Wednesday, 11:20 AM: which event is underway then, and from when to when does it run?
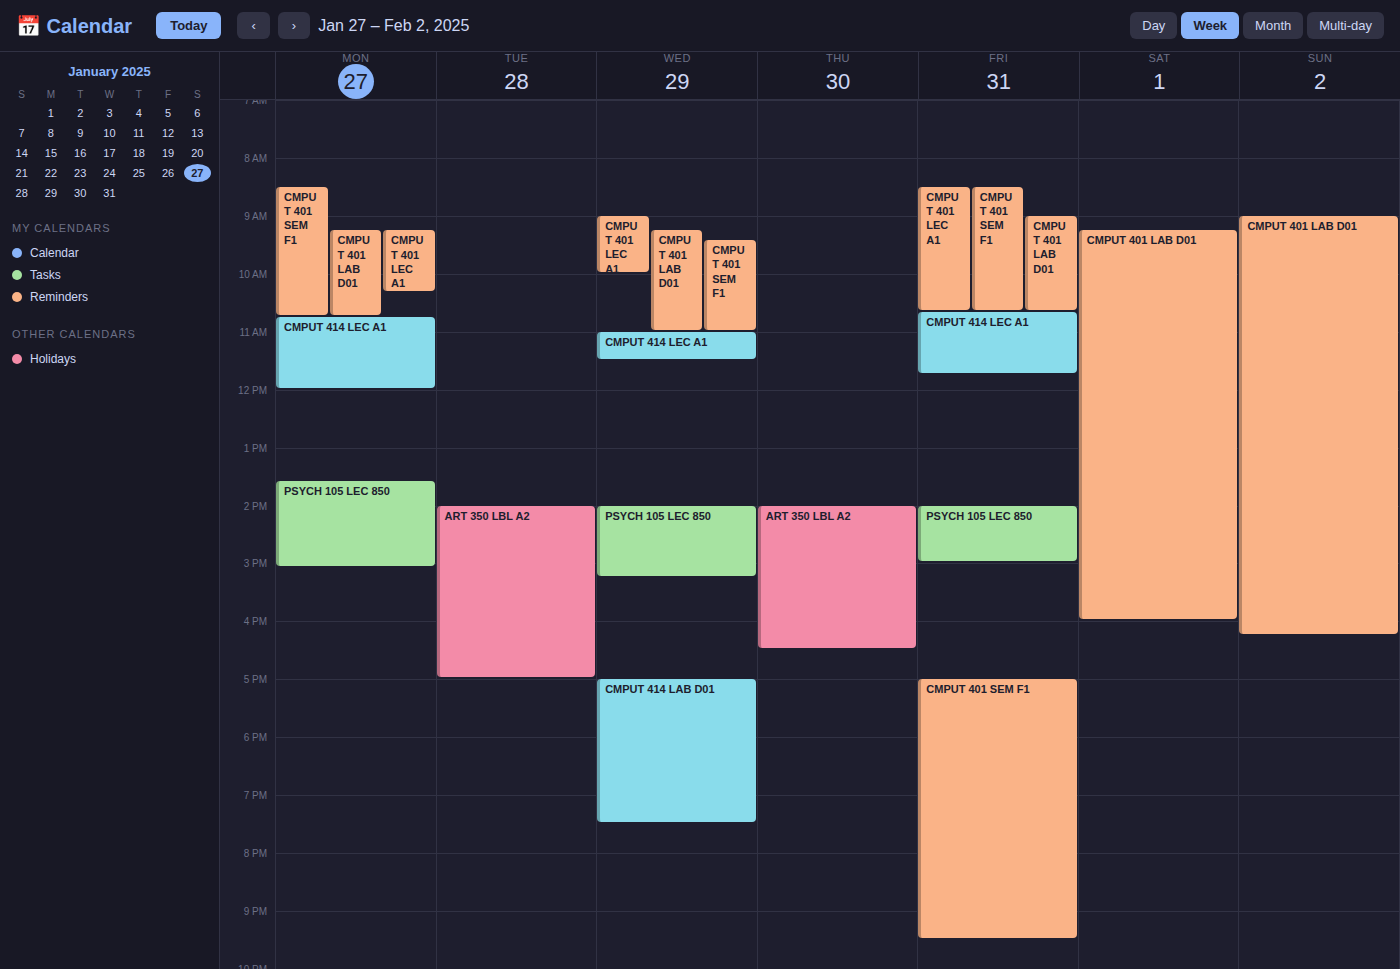
"CMPUT 414 LEC A1", 11:00 AM to 11:30 AM